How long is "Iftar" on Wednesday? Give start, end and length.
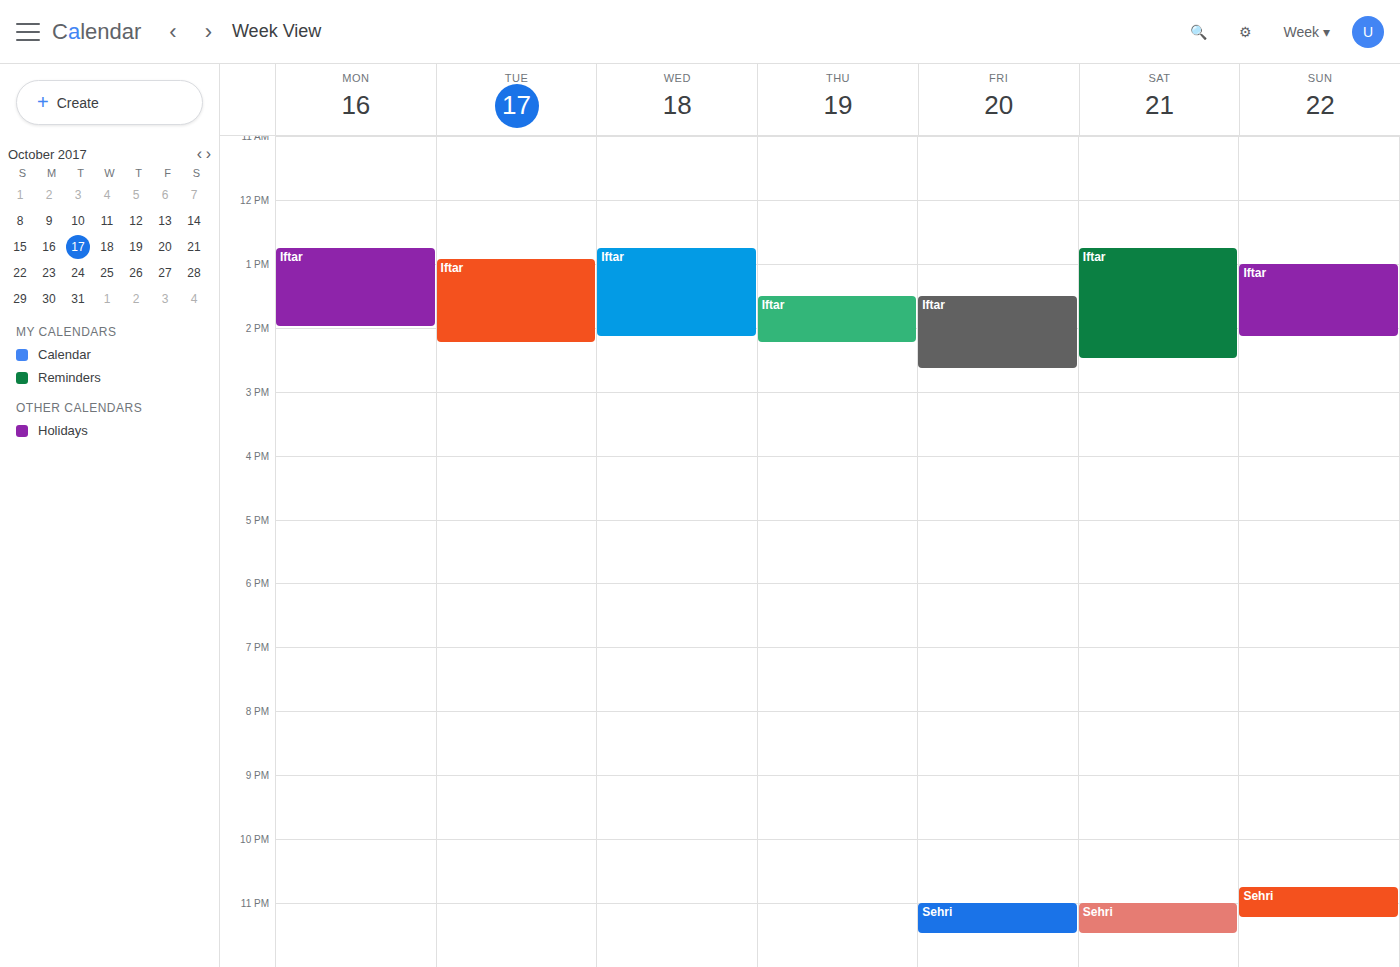
12:45 PM to 2:10 PM, 1 hour 25 minutes